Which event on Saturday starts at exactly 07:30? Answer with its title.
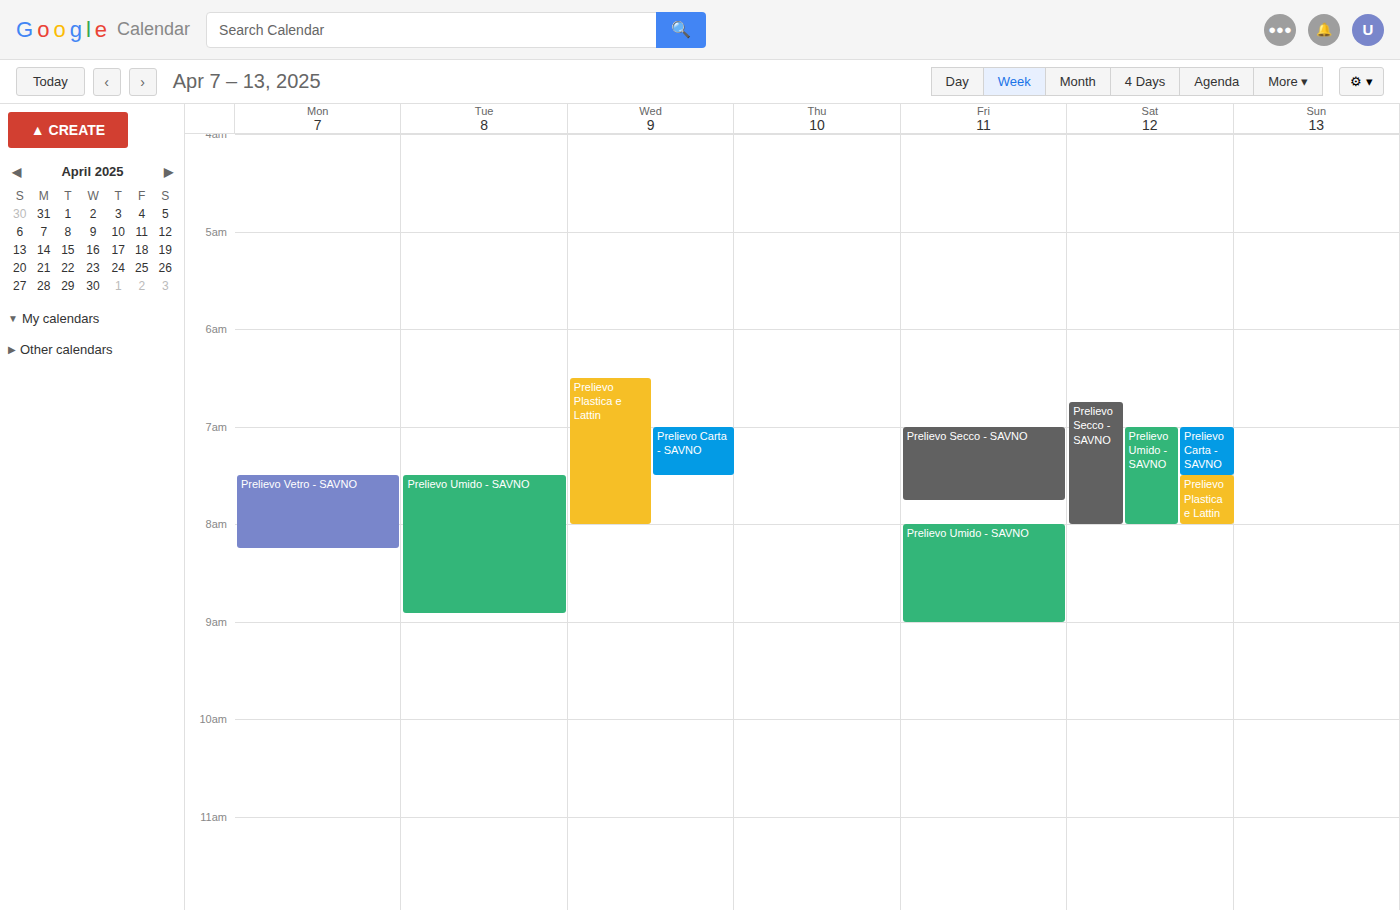
"Prelievo Plastica e Lattin"